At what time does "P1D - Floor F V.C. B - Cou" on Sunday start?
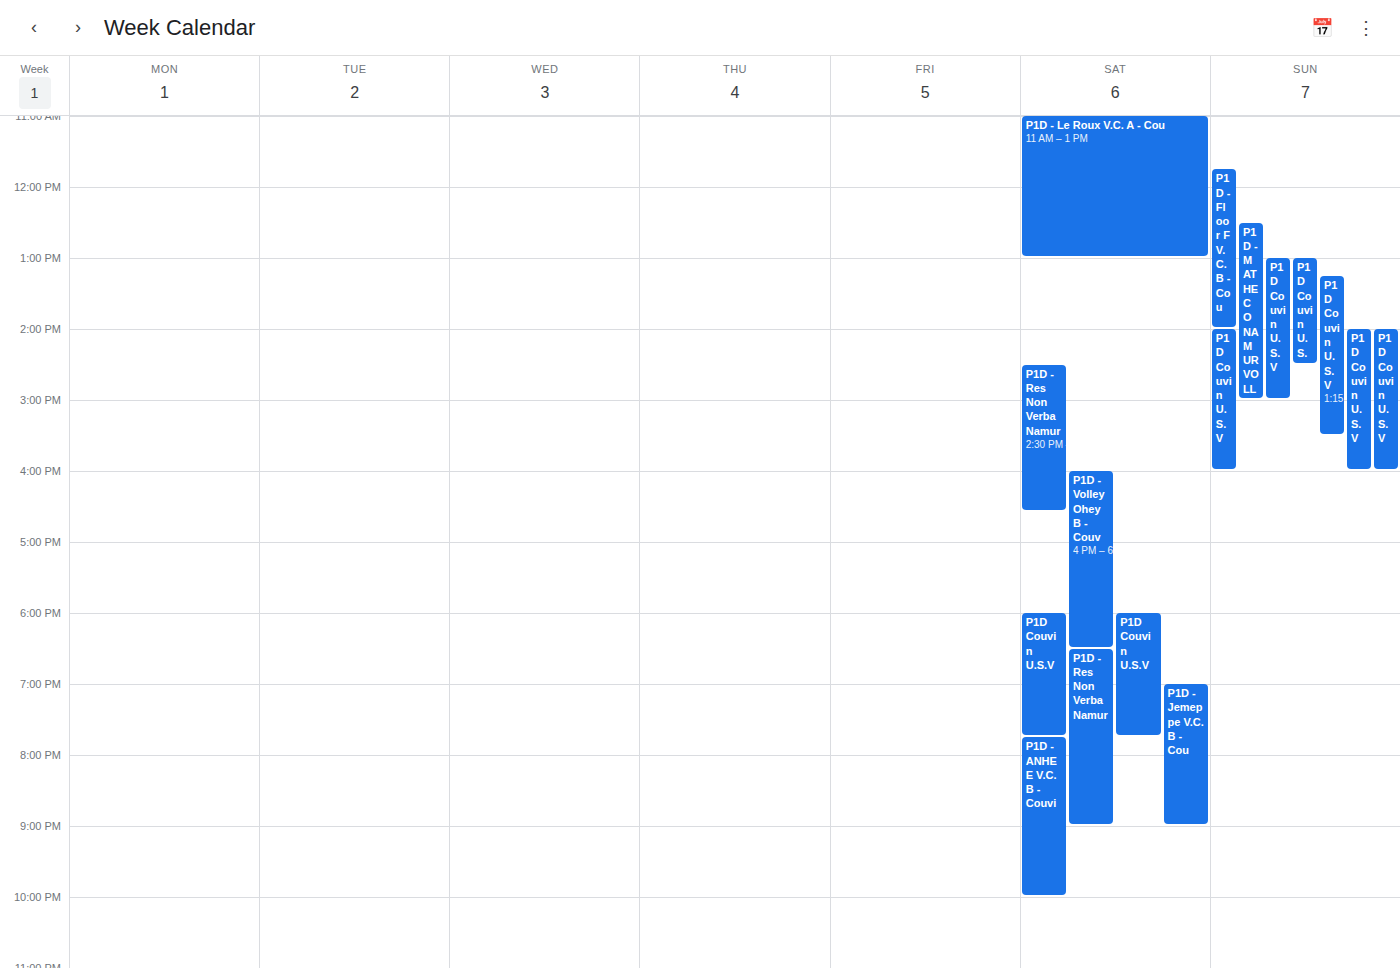
11:45 AM